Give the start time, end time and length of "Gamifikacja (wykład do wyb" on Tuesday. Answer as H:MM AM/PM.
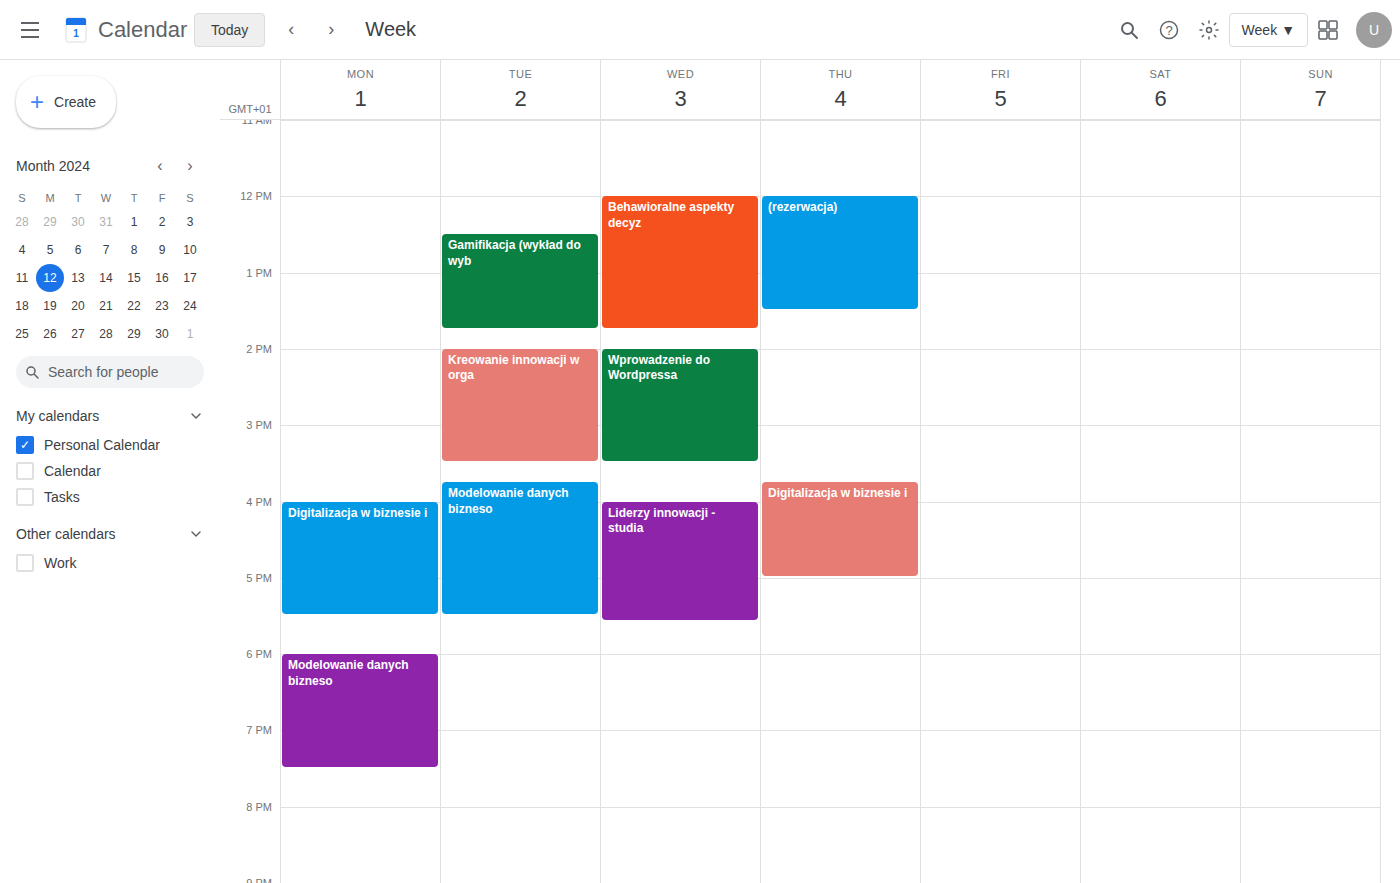
12:30 PM to 1:45 PM, 1 hour 15 minutes